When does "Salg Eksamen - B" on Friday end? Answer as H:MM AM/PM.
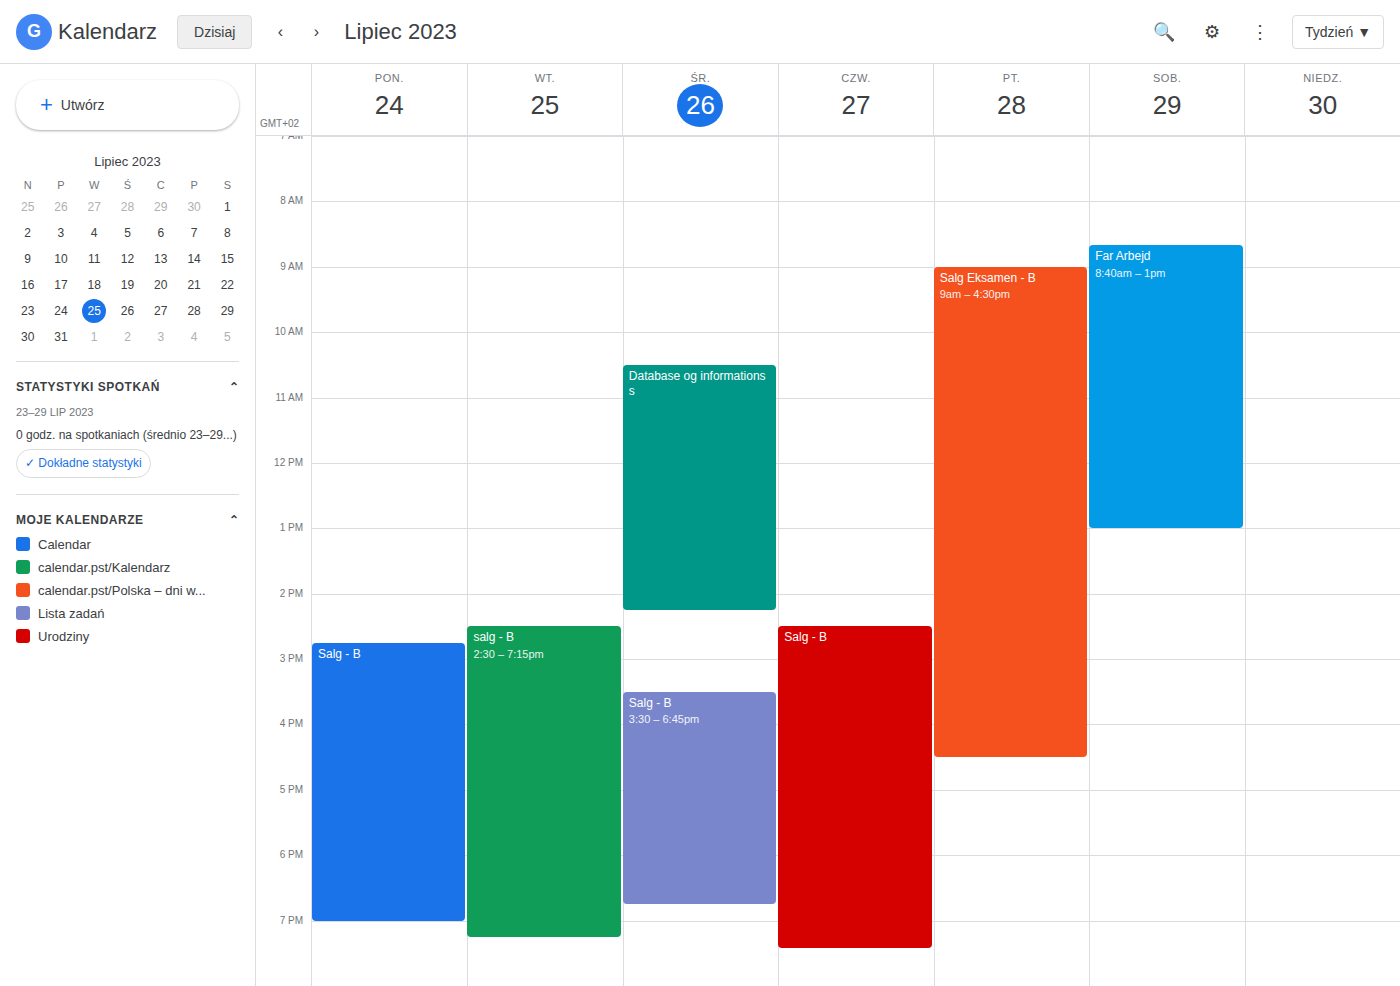
4:30 PM